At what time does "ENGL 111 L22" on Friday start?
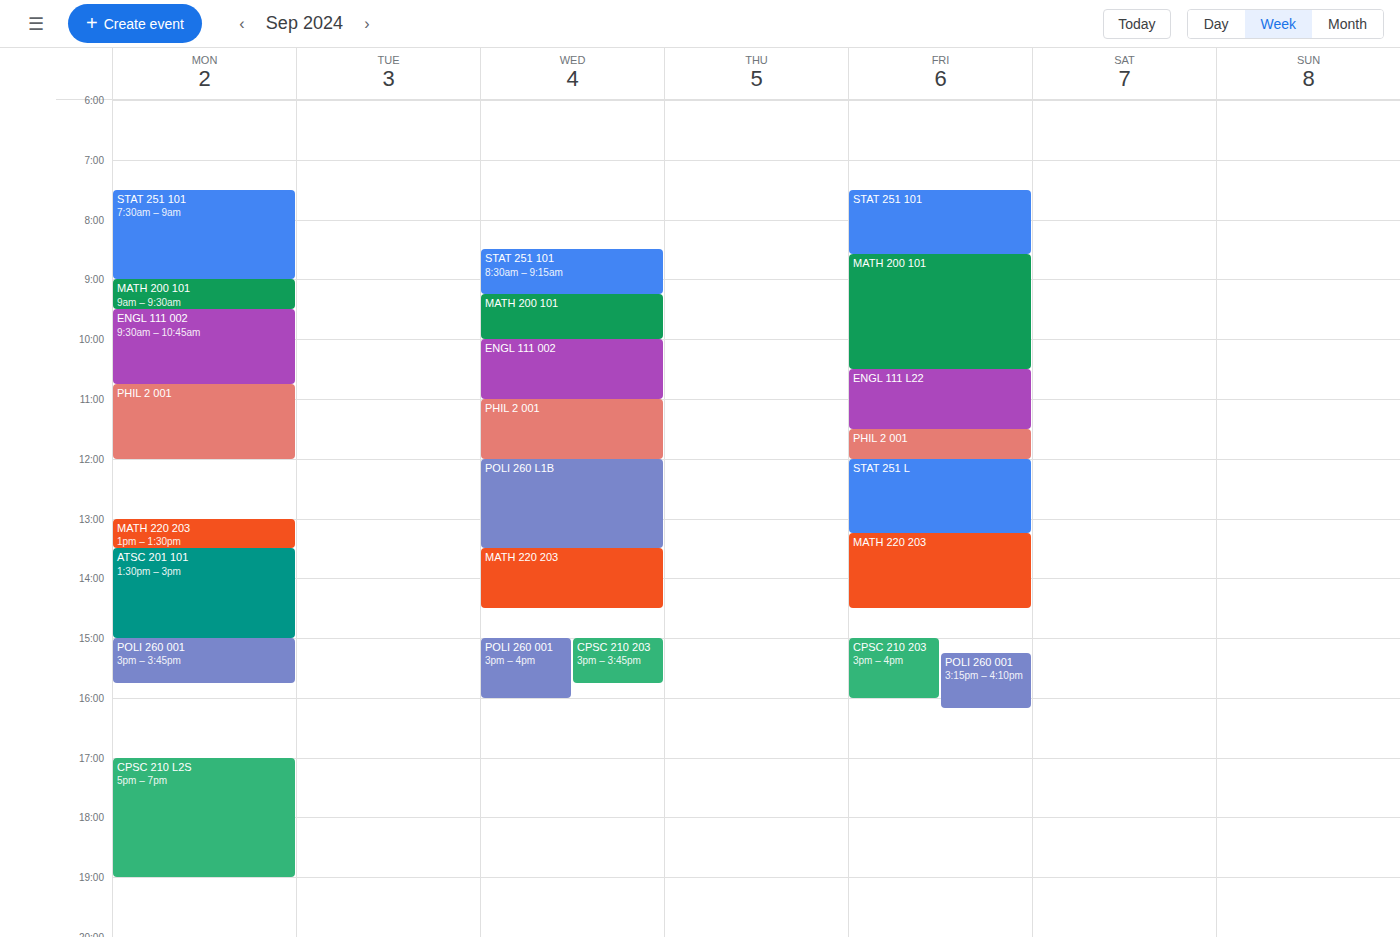
10:30 AM